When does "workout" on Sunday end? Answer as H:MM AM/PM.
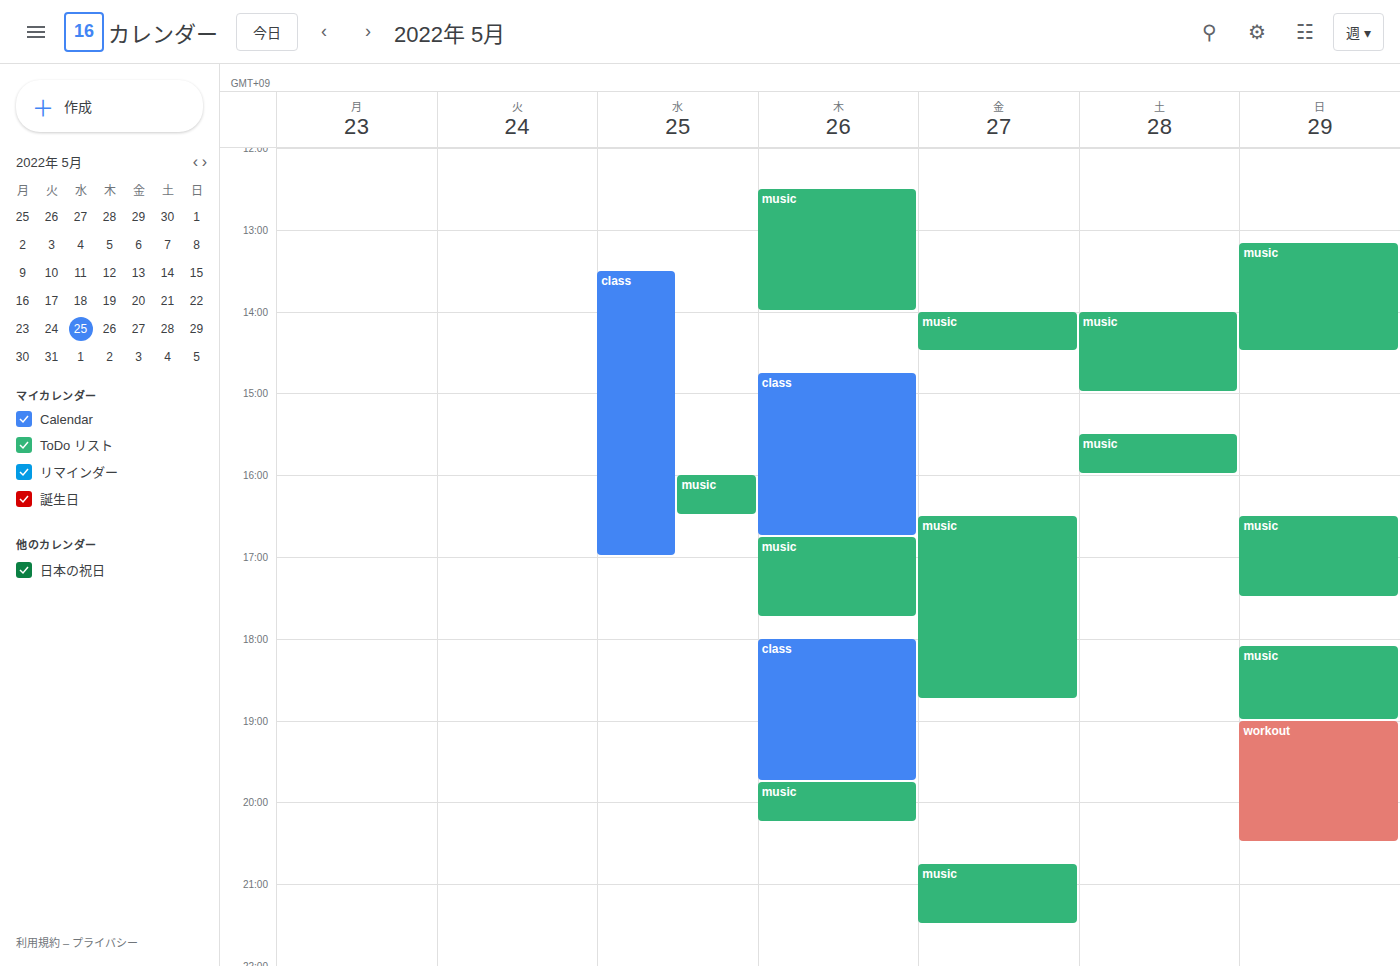
8:30 PM